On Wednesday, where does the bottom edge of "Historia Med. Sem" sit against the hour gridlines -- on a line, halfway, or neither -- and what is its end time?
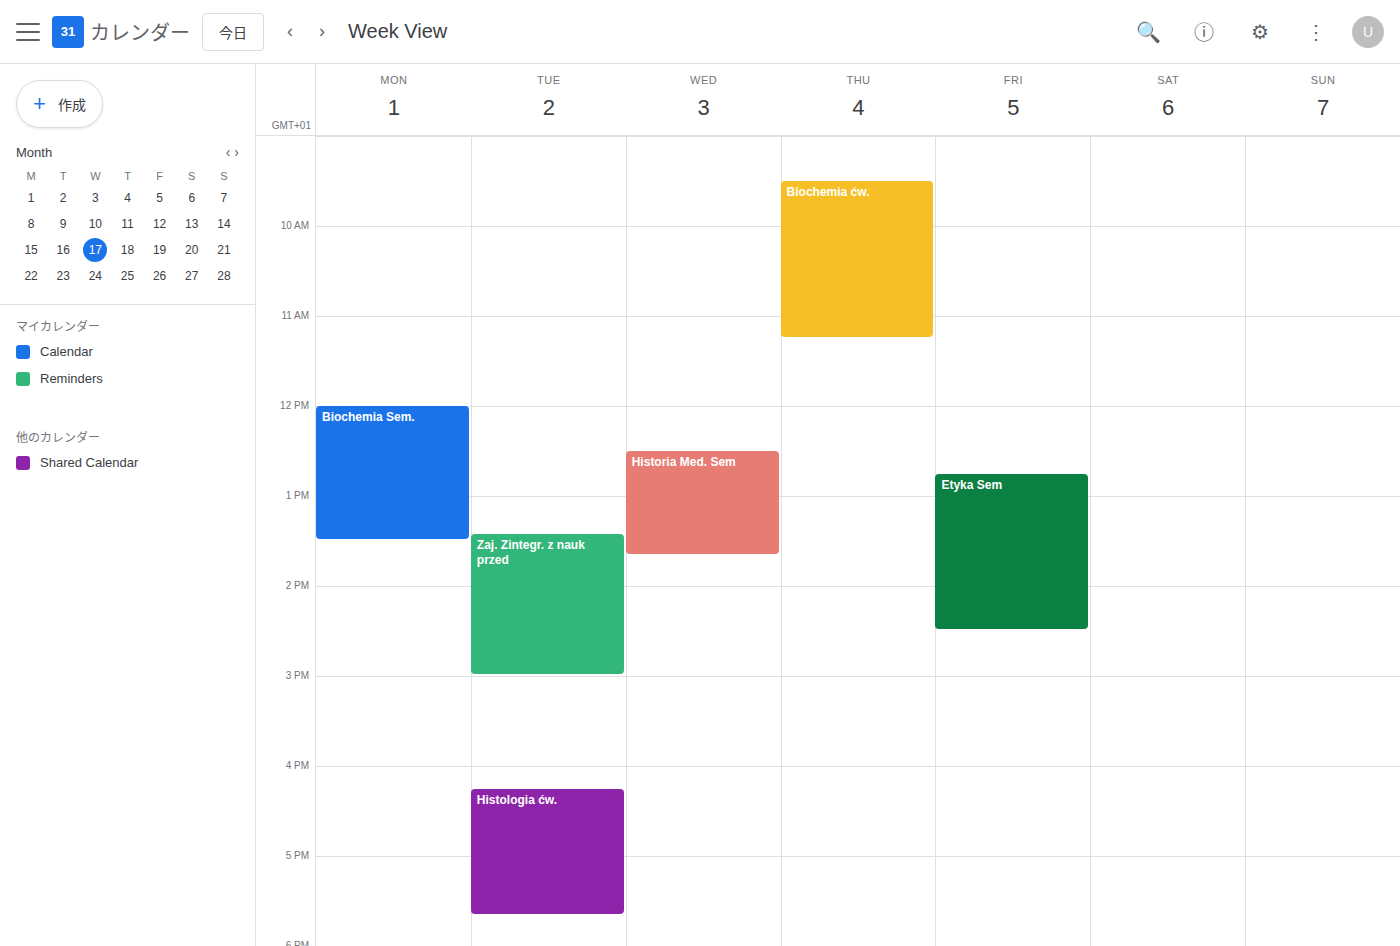
1:40 PM -- neither: 40 minutes below the 1 PM line and 20 minutes above the 2 PM line.